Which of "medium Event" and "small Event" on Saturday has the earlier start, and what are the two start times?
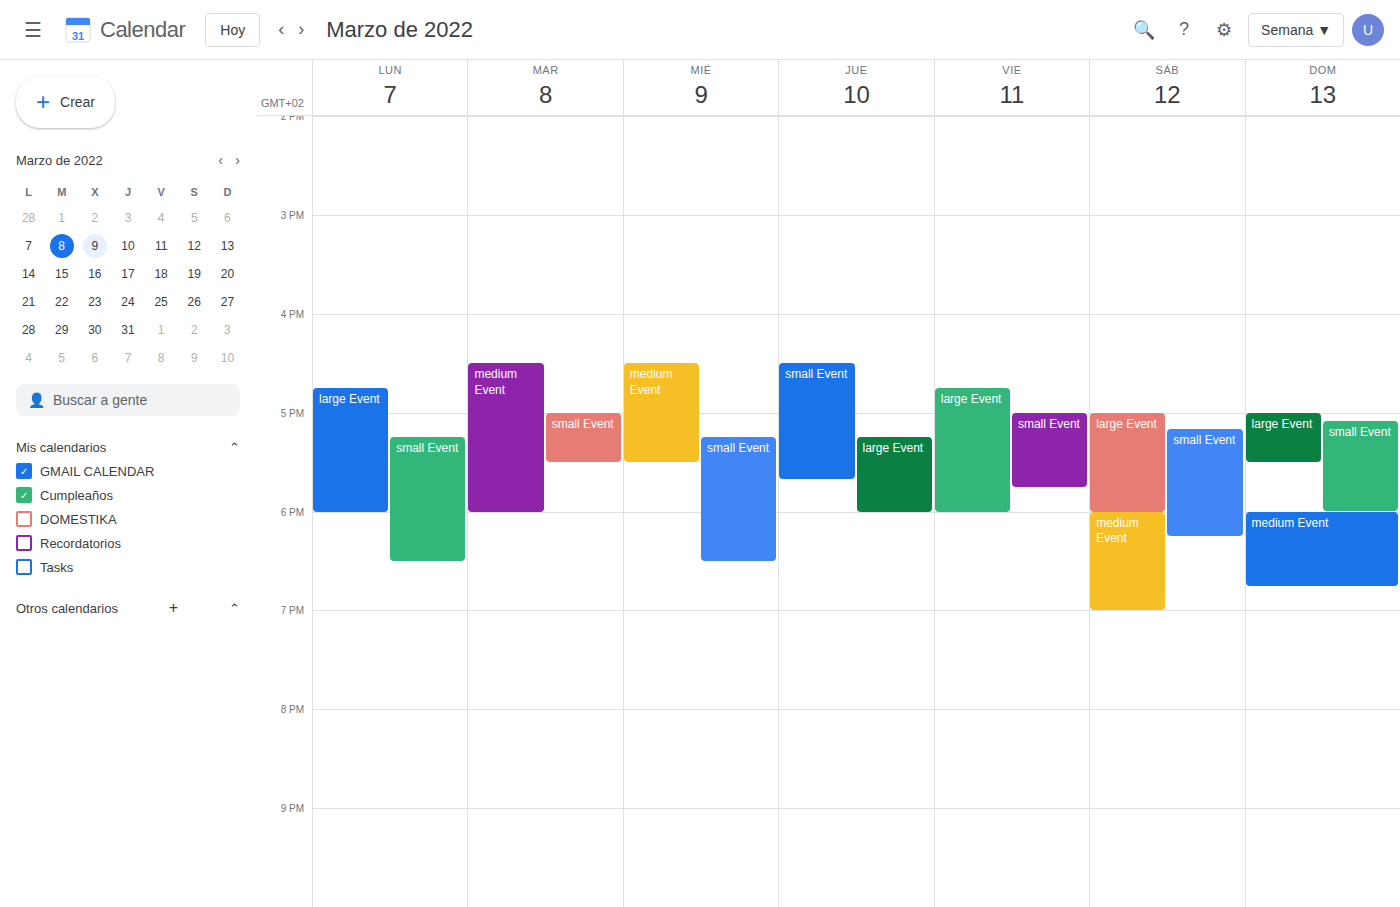
"small Event" 5:10 PM; "medium Event" 6:00 PM.